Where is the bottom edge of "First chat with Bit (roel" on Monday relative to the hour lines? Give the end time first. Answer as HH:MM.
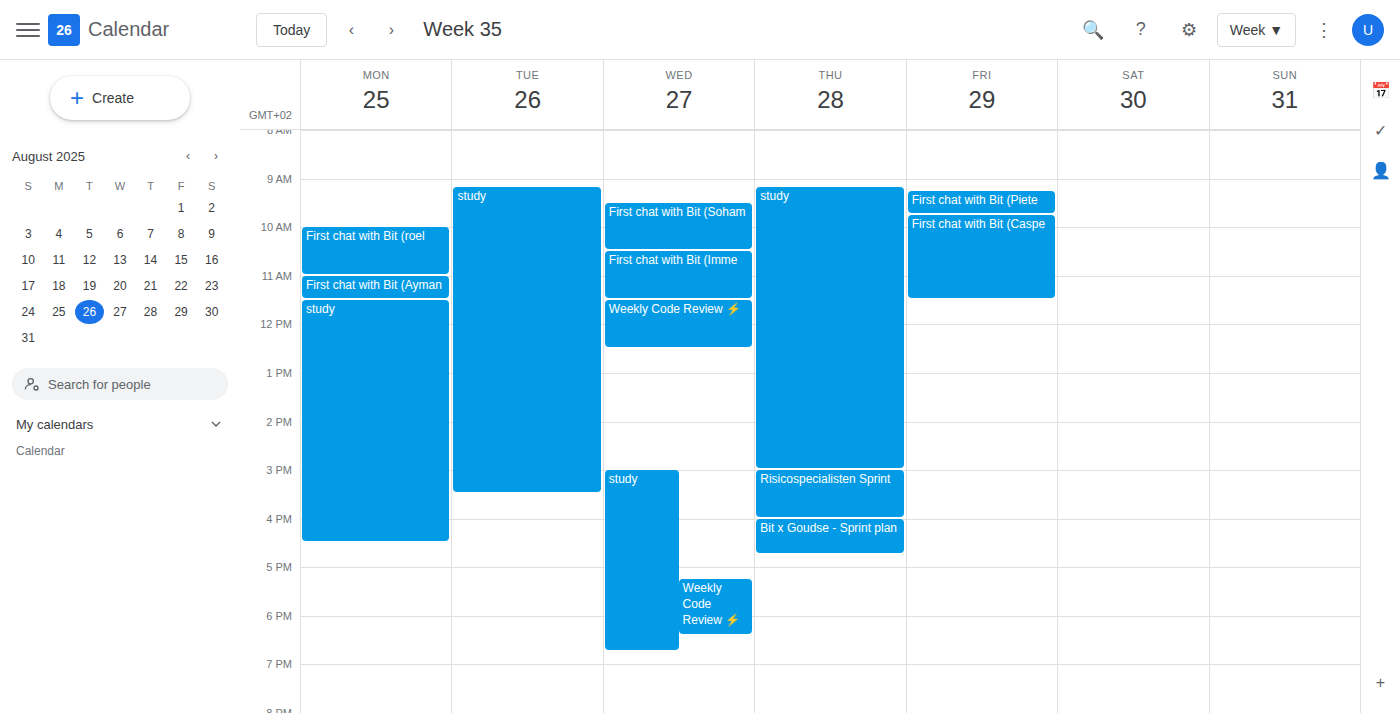
11:00 -- exactly on the 11:00 line.